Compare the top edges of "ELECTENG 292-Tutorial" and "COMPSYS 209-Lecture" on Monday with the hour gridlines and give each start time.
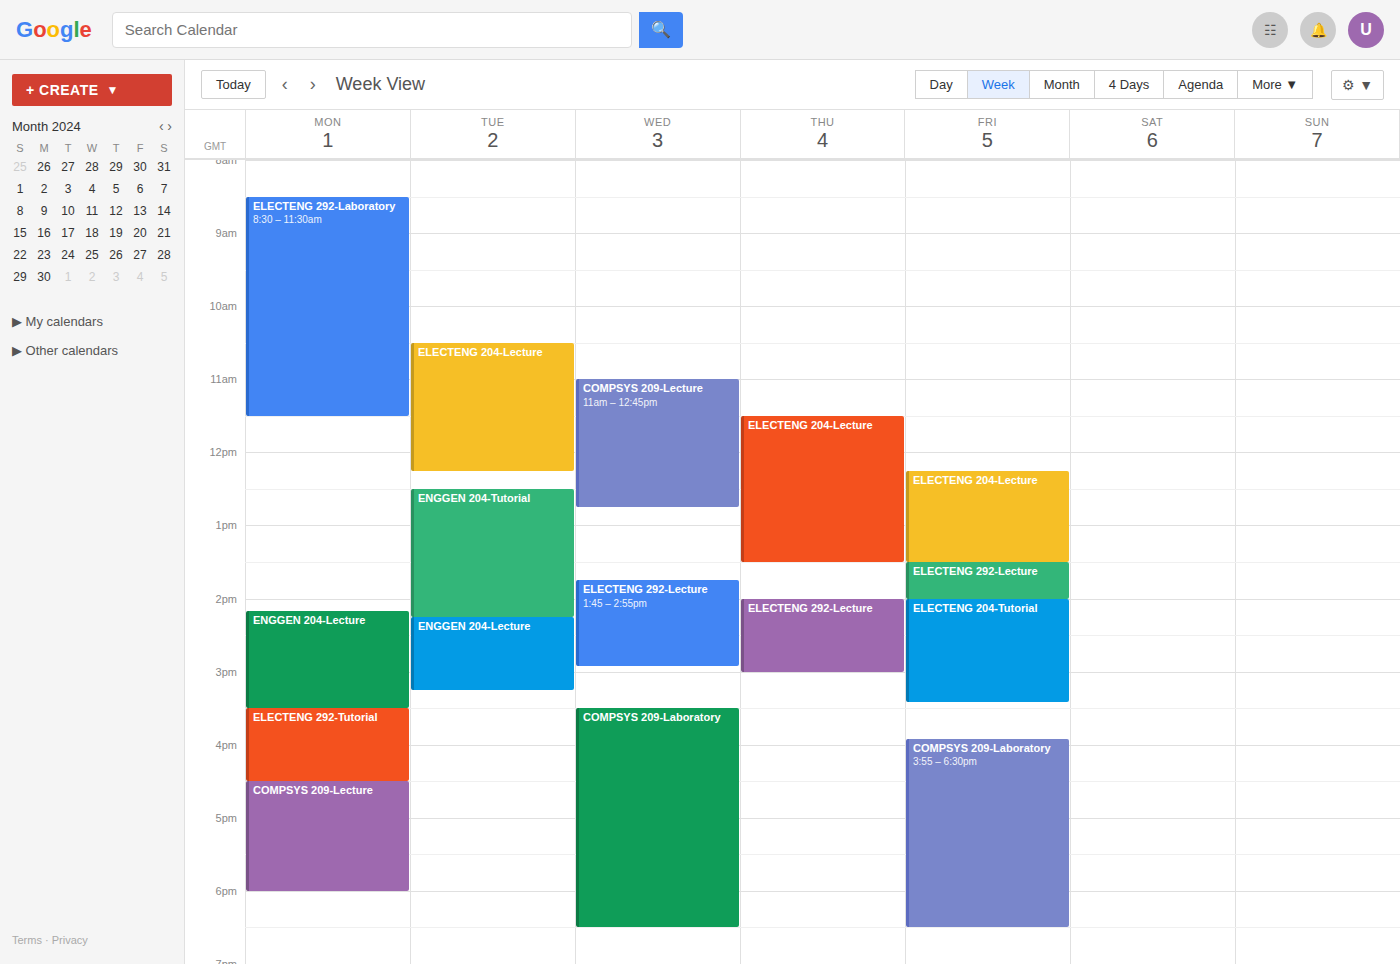
"ELECTENG 292-Tutorial": 3:30 PM, halfway between the 3 PM and 4 PM lines. "COMPSYS 209-Lecture": 4:30 PM, halfway between the 4 PM and 5 PM lines.